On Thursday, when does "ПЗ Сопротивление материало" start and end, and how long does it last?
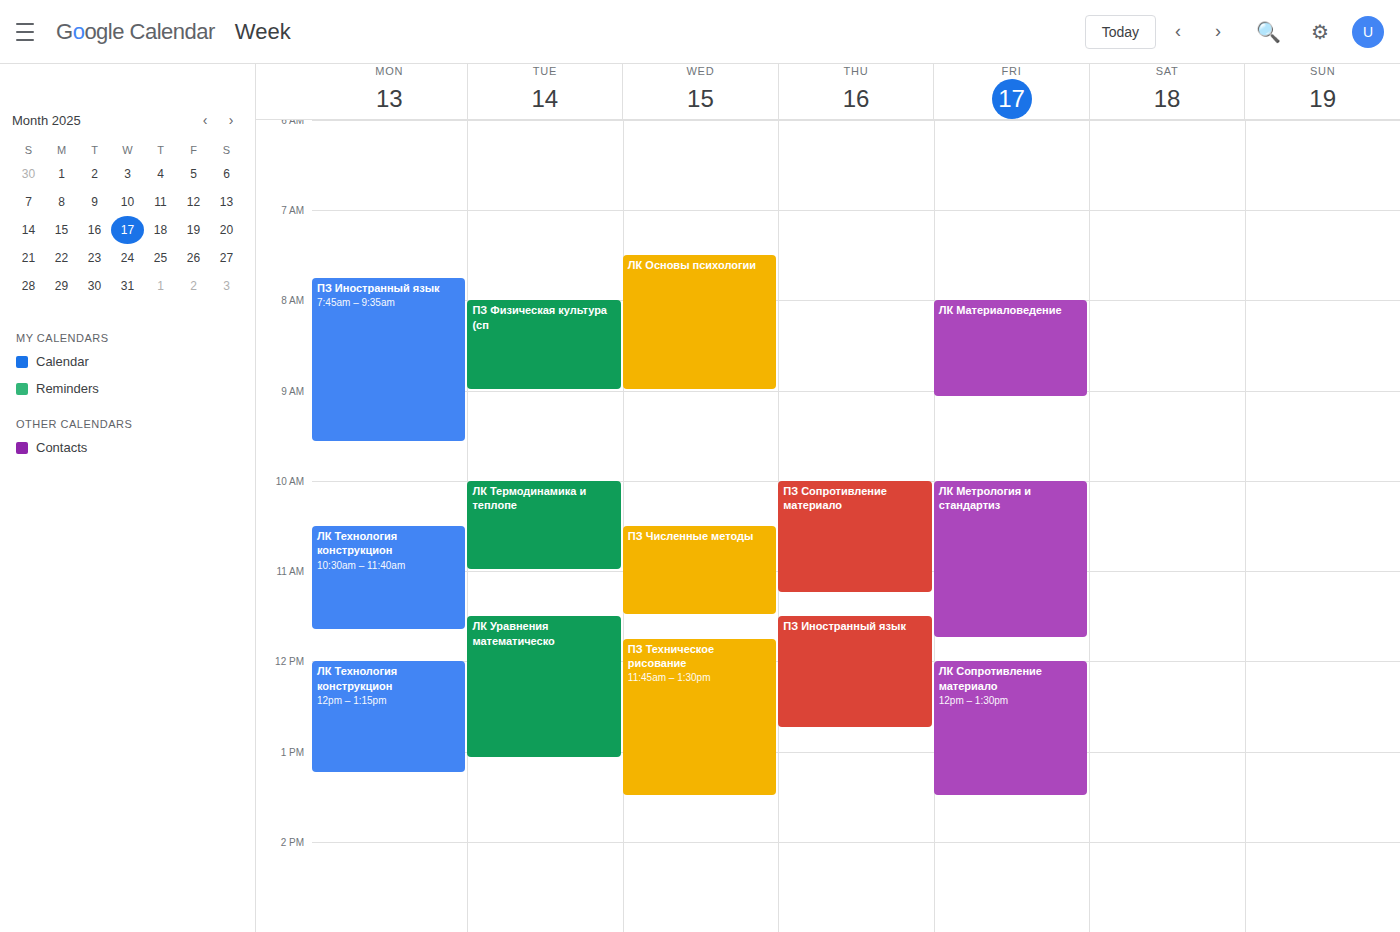
10:00 AM to 11:15 AM, 1 hour 15 minutes